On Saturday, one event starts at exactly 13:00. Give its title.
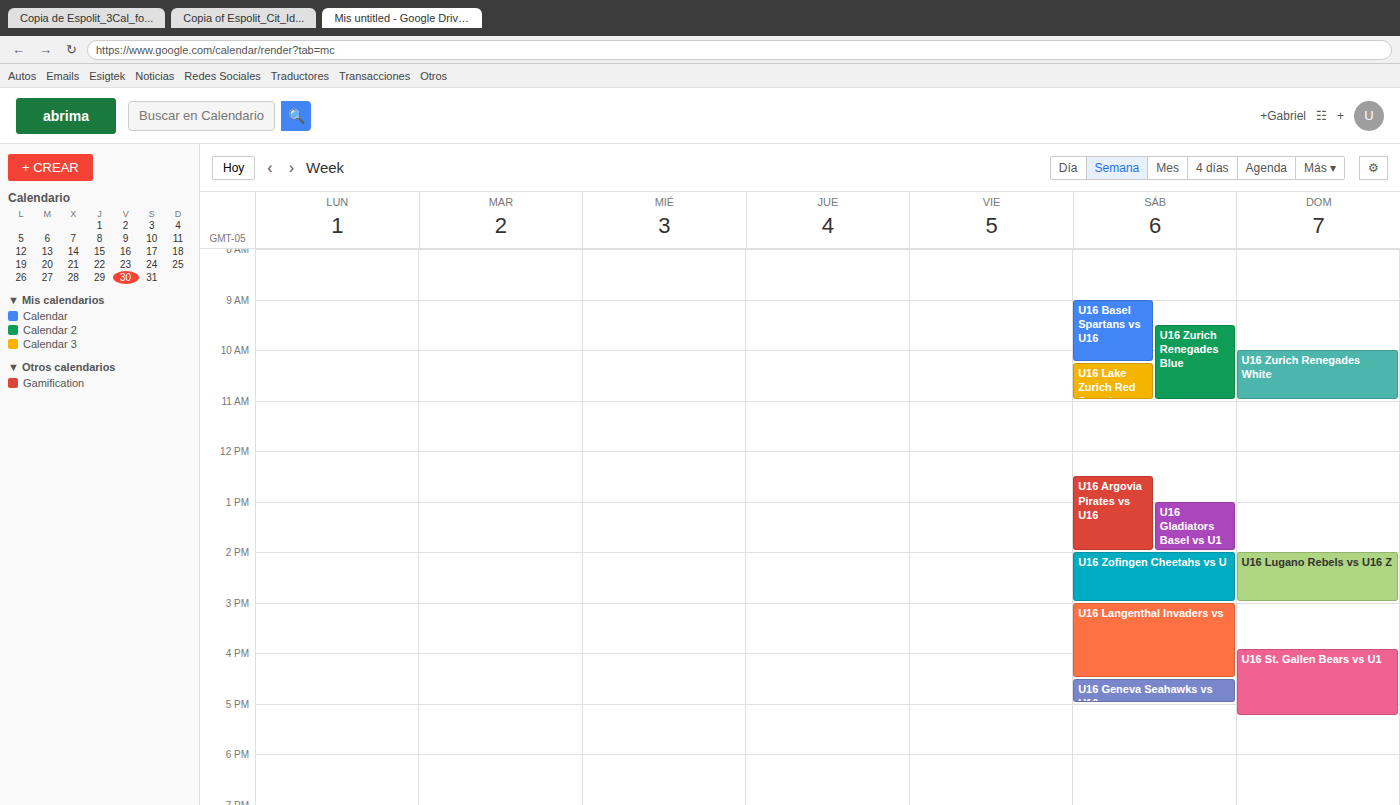
"U16 Gladiators Basel vs U1"